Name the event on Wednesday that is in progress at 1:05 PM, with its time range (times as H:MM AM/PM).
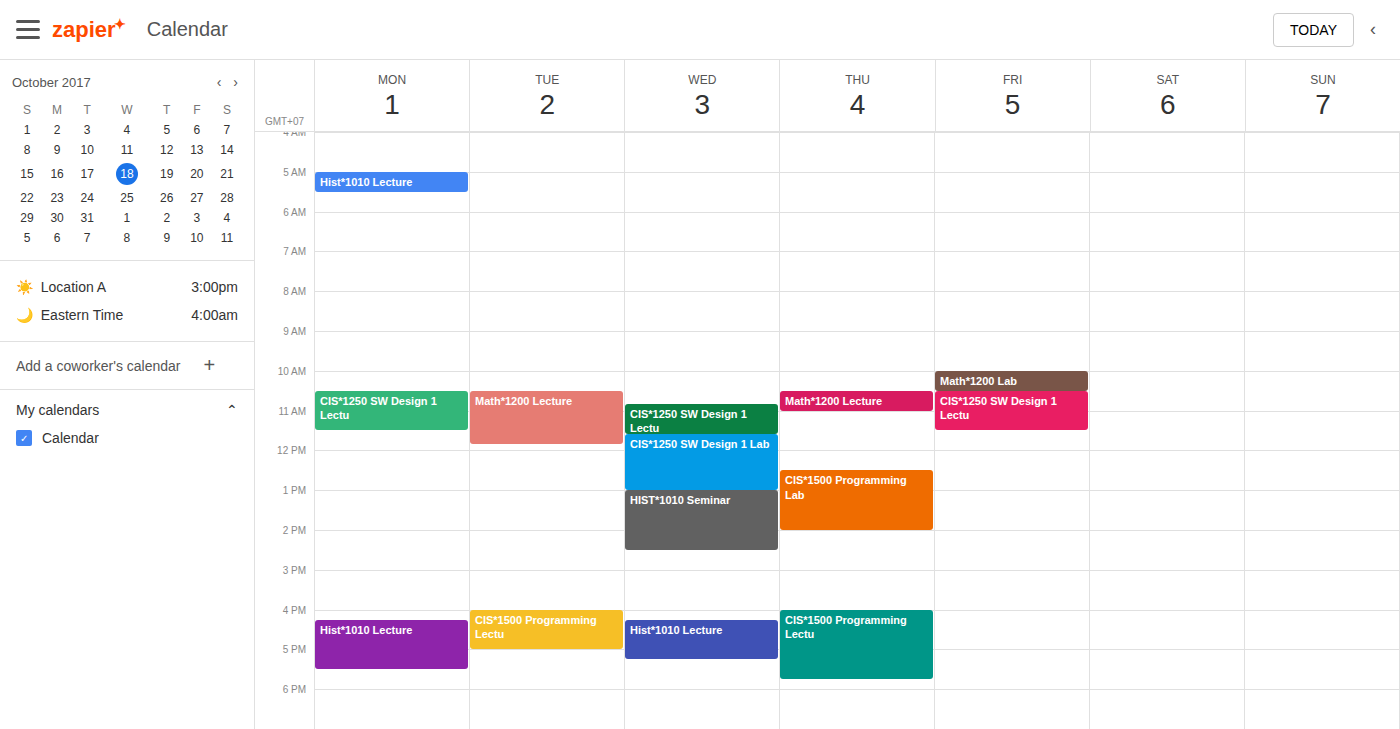
"HIST*1010 Seminar", 1:00 PM to 2:30 PM